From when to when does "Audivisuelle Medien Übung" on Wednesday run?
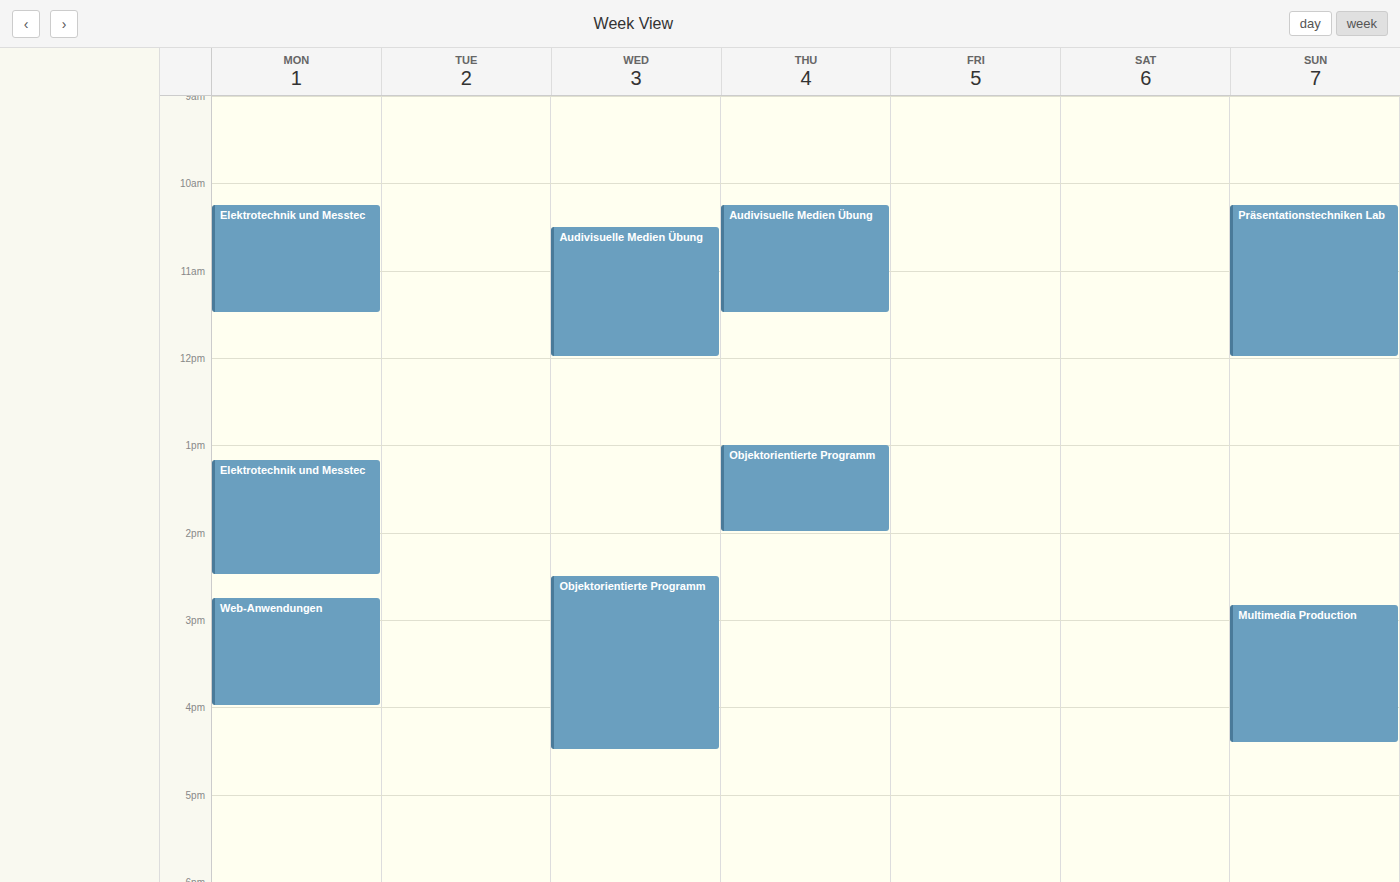
10:30 AM to 12:00 PM